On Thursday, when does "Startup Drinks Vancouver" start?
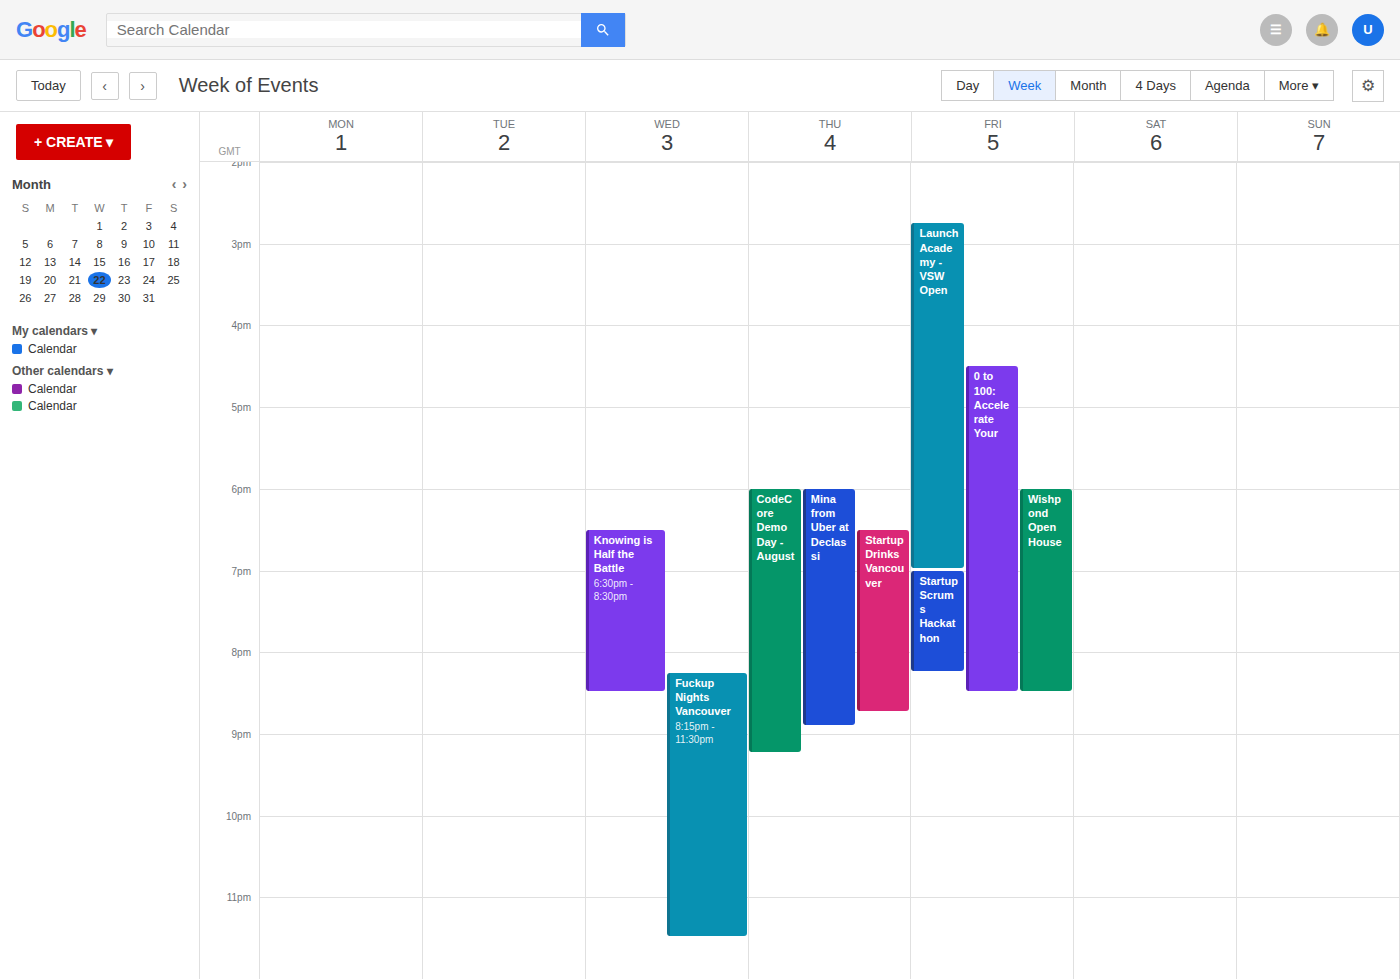
6:30 PM